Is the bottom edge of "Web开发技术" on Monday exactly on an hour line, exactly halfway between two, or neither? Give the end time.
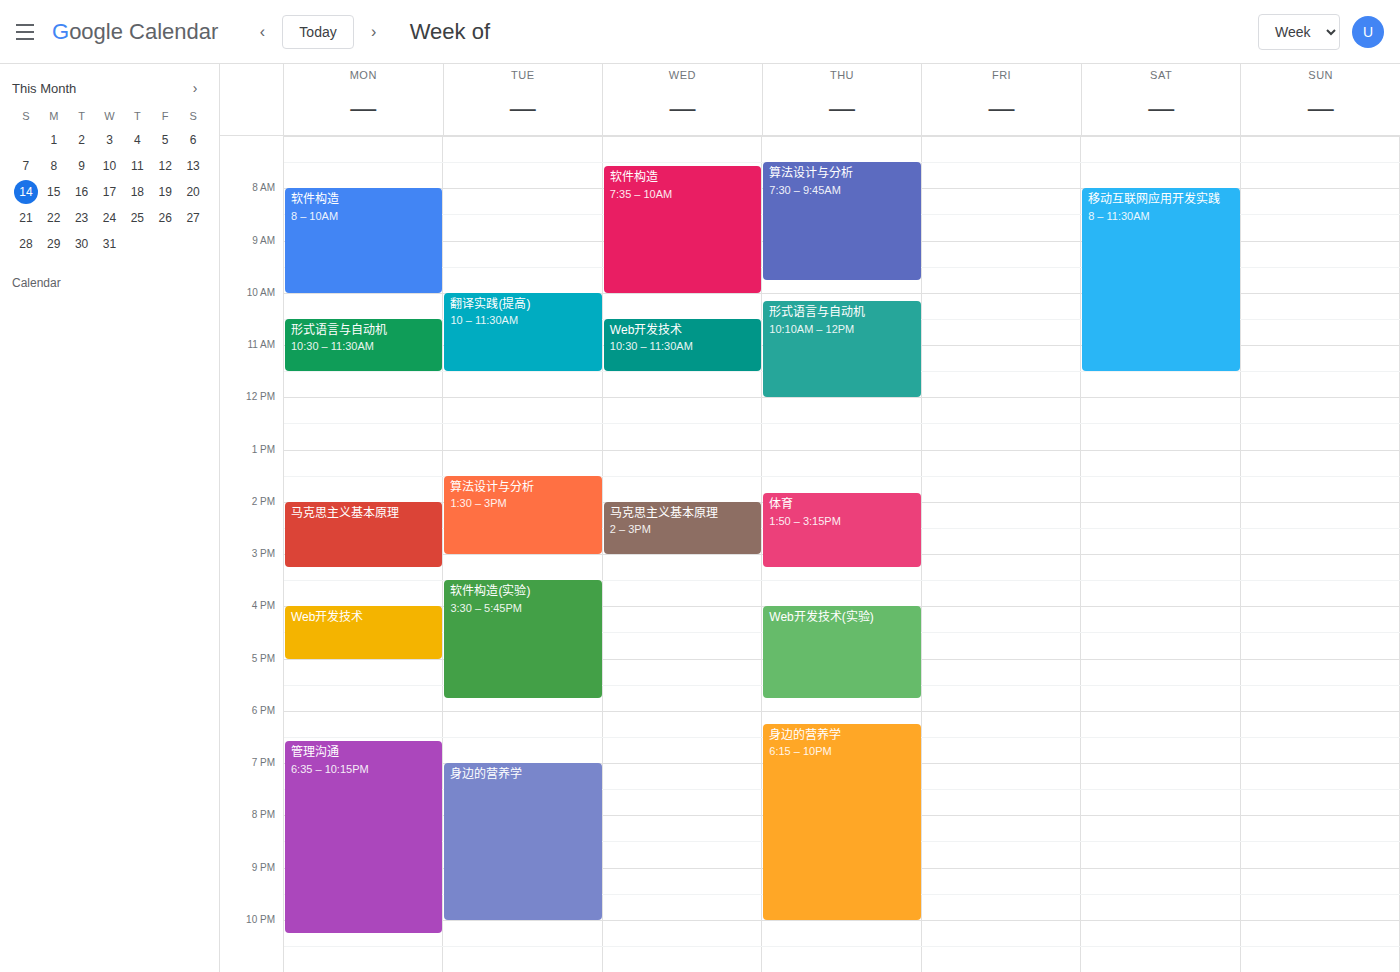
5:00 PM -- exactly on the 5 PM line.